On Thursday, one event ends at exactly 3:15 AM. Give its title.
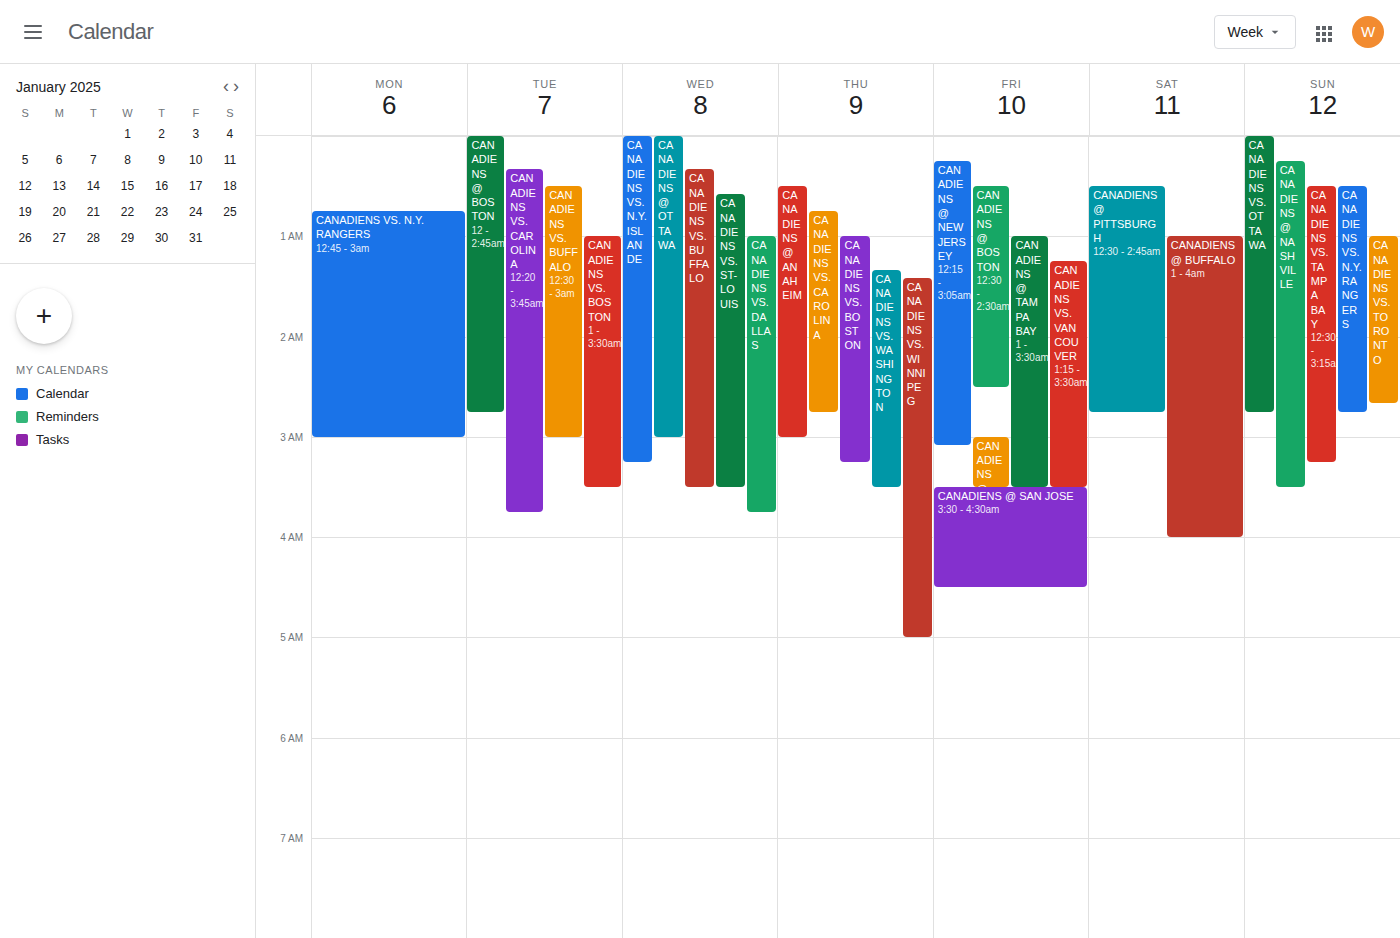
"CANADIENS VS. BOSTON"